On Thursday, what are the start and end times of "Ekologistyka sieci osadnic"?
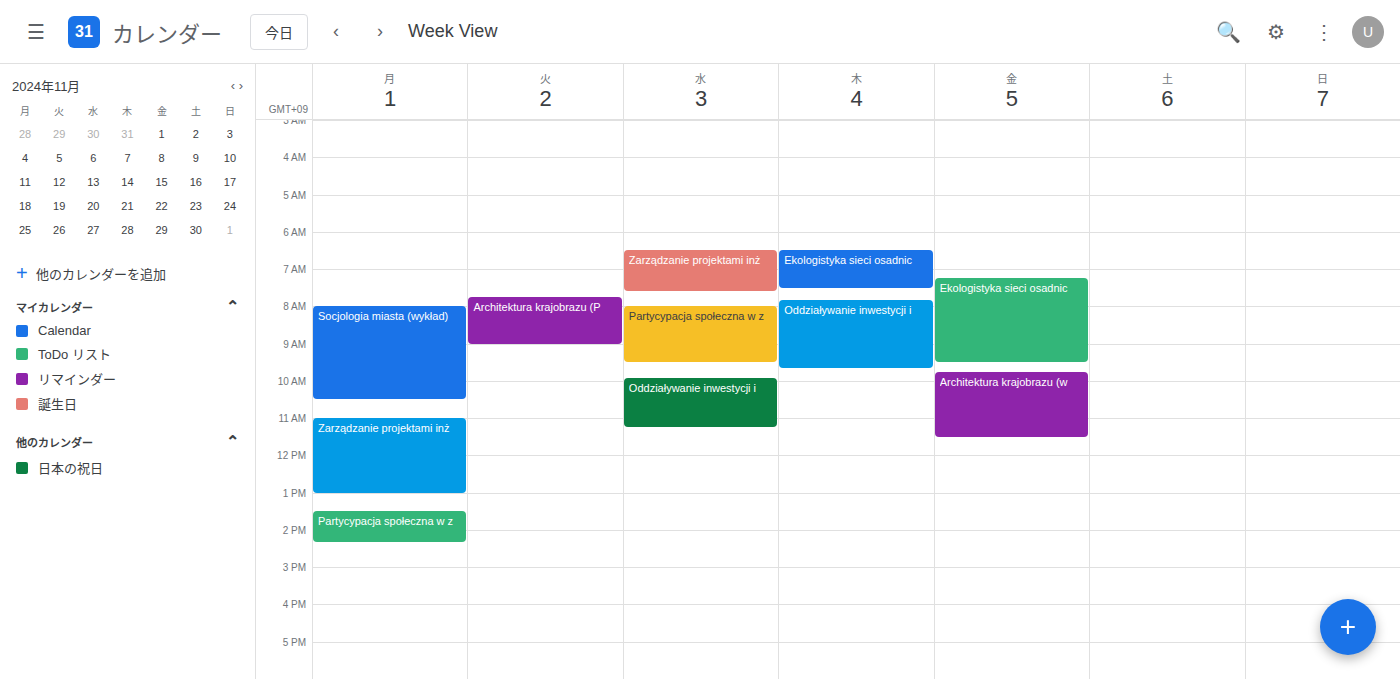
6:30 AM to 7:30 AM